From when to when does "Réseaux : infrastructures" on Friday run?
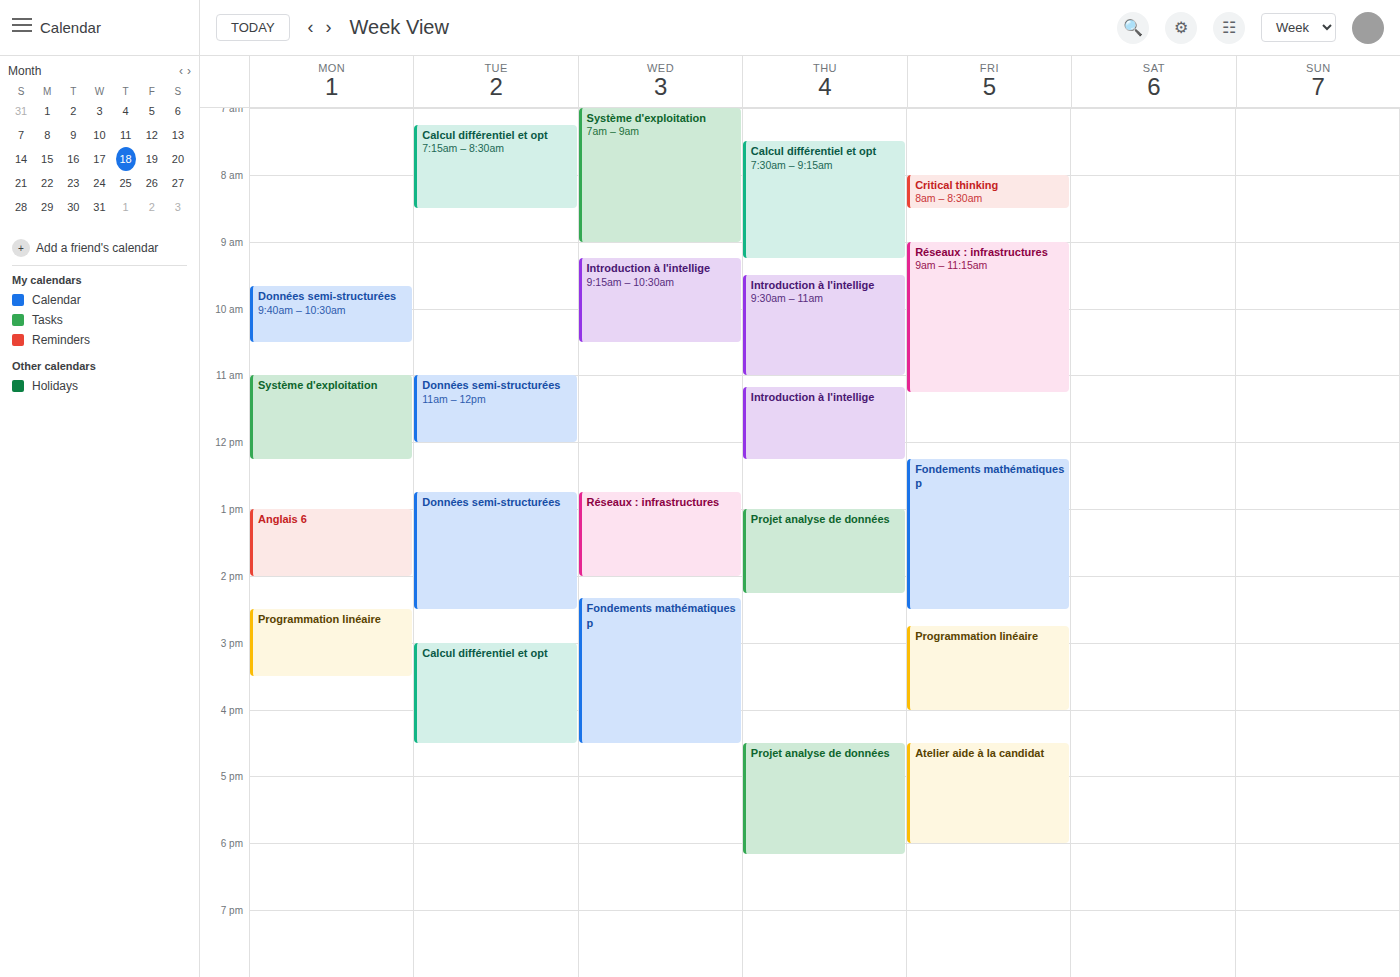
9:00 AM to 11:15 AM